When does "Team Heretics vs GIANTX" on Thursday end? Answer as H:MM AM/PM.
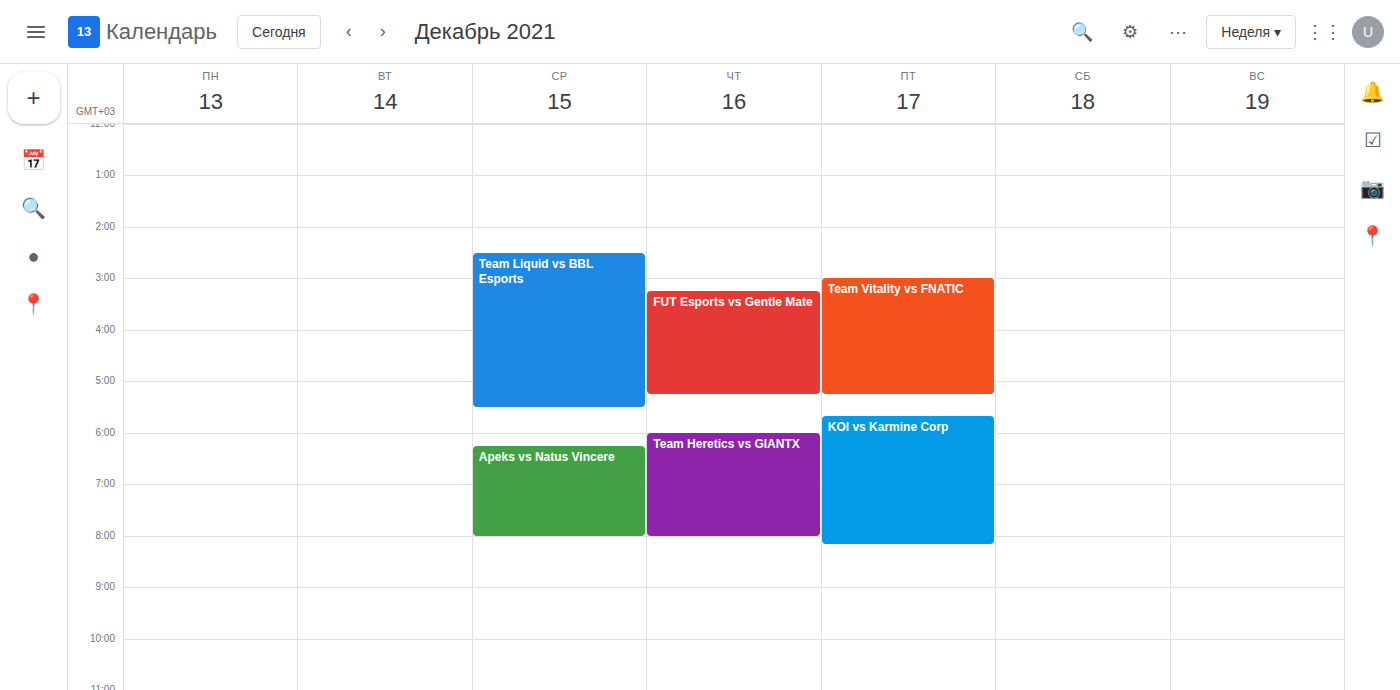
8:00 PM